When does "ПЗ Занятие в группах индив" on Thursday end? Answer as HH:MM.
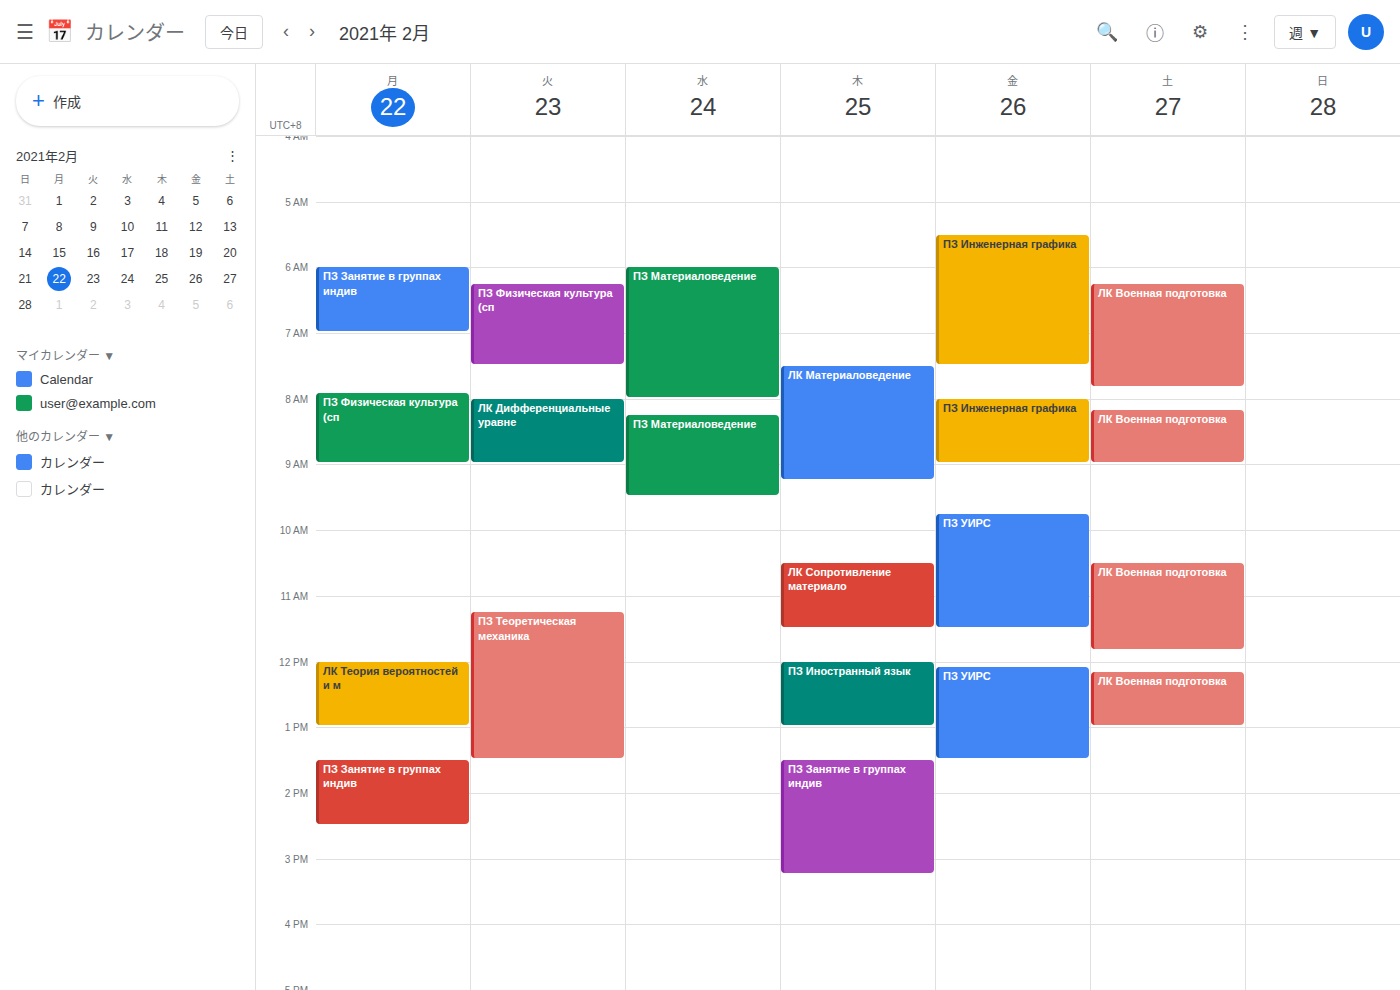
15:15